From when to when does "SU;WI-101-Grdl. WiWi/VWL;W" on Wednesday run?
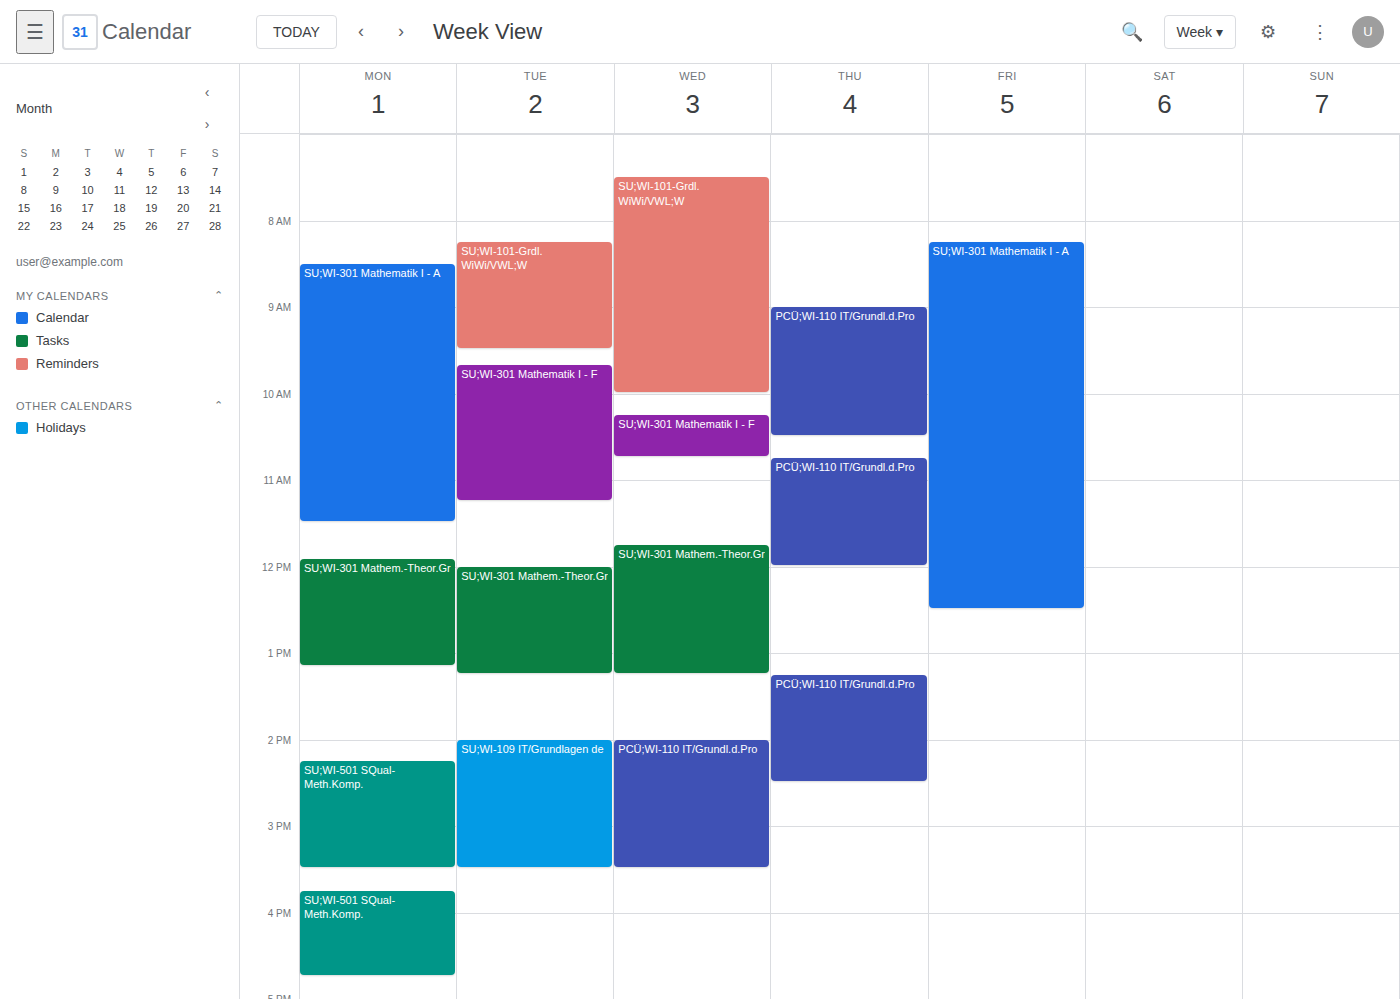
7:30 AM to 10:00 AM